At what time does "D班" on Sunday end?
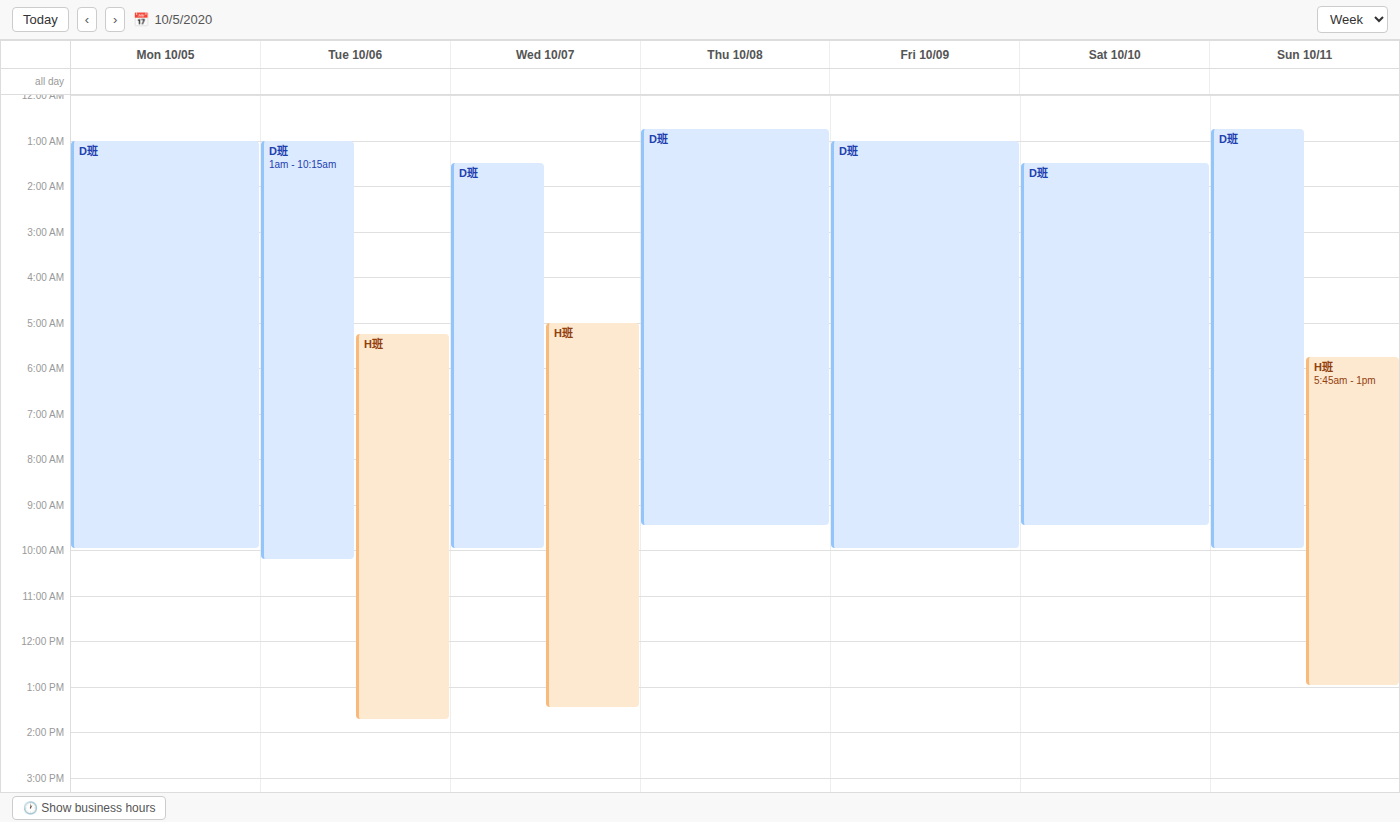
10:00 AM